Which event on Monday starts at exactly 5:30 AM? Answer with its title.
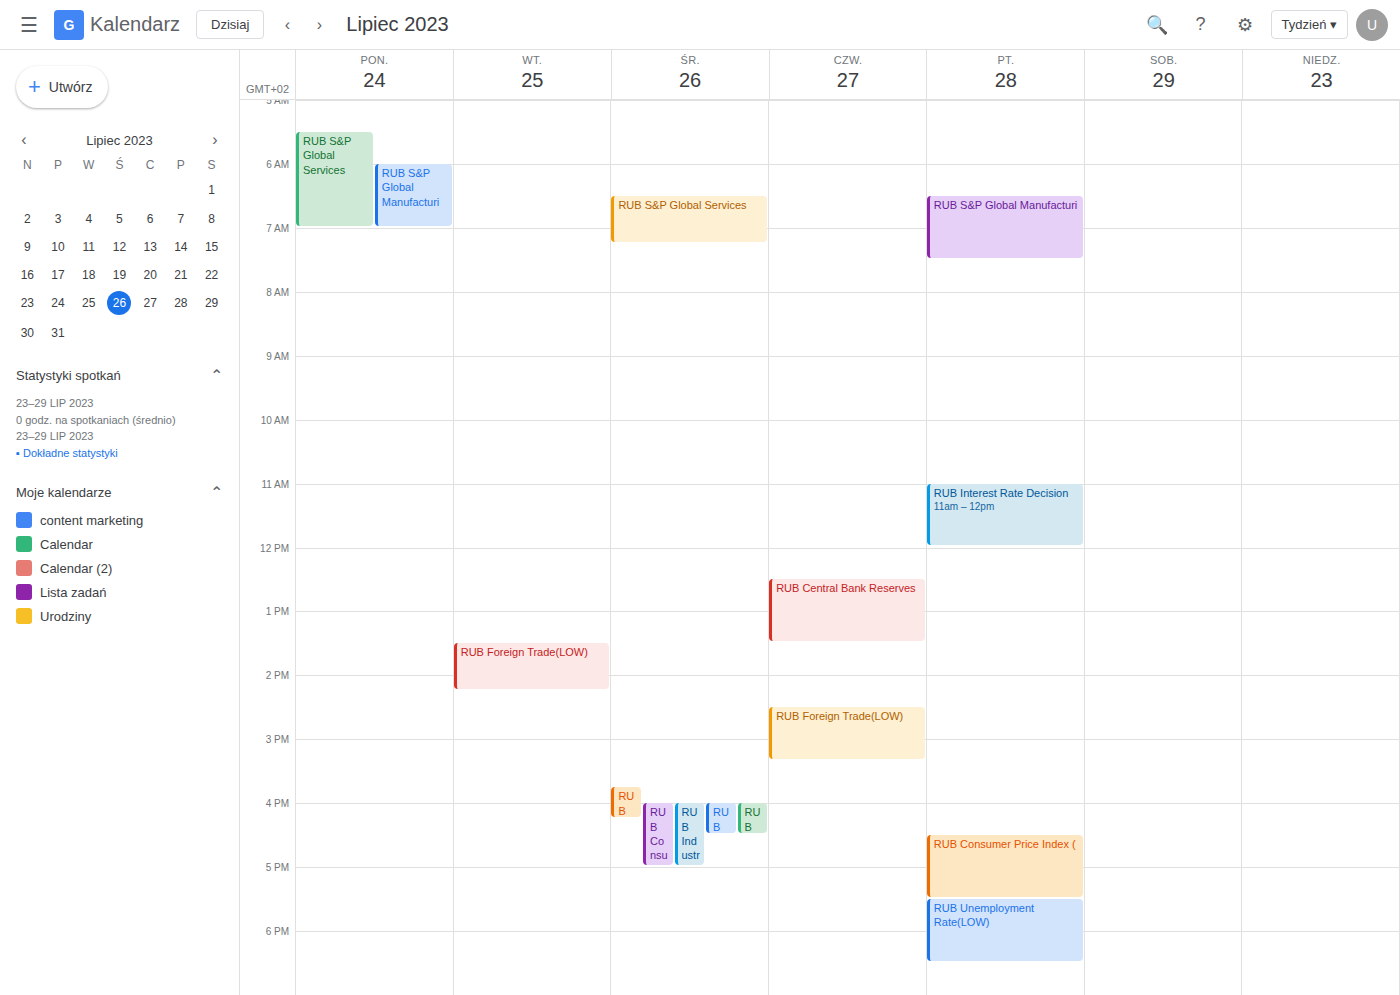
"RUB S&P Global Services"